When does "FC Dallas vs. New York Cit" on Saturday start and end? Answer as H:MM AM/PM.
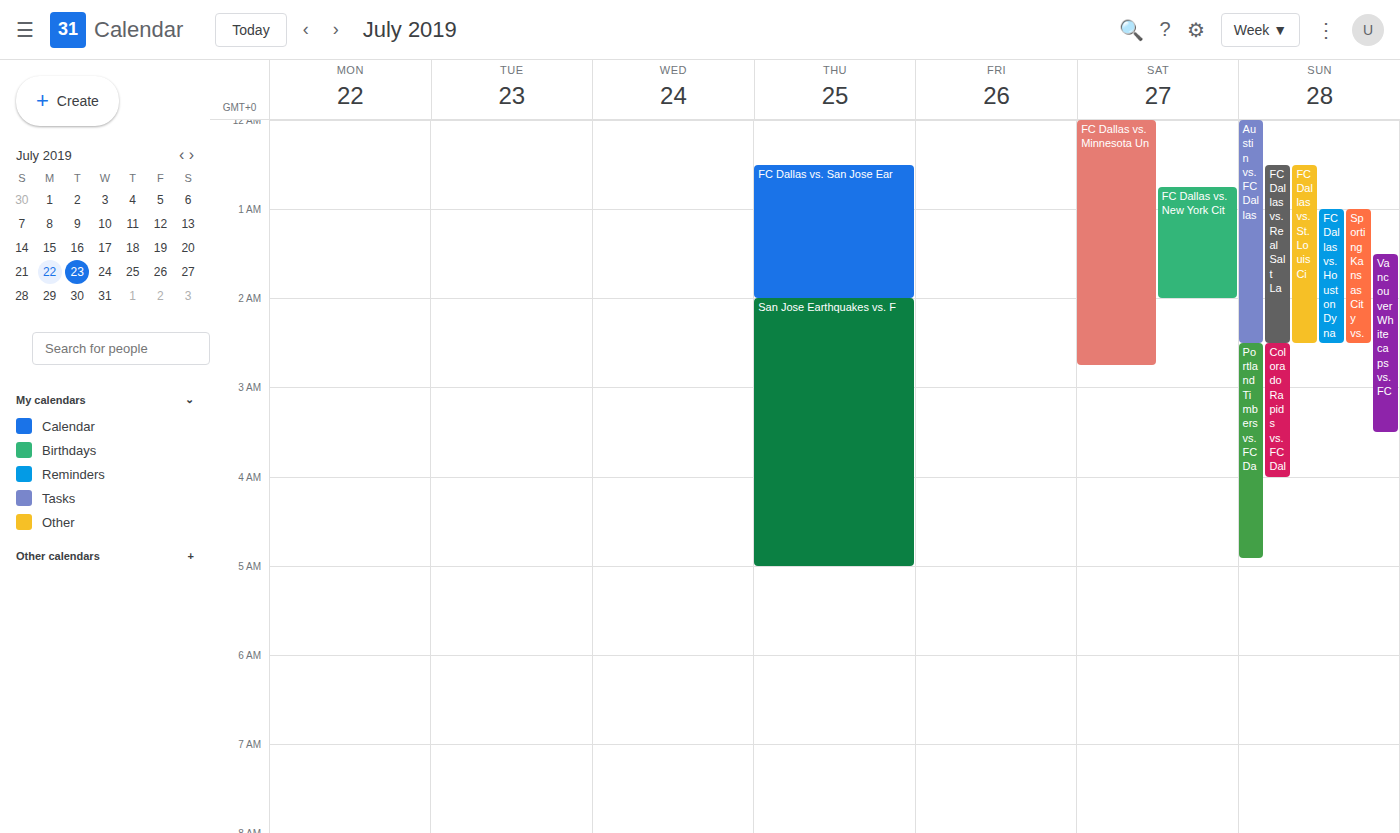
12:45 AM to 2:00 AM